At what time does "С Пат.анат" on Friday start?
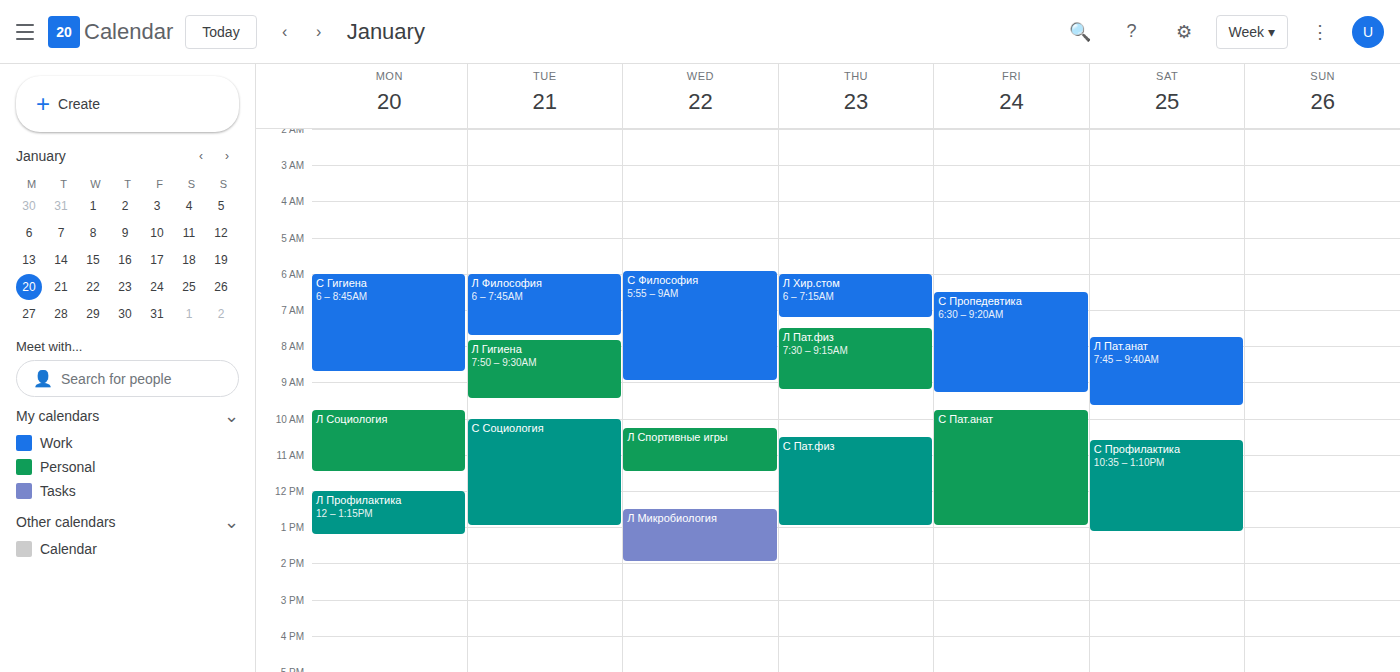
9:45 AM